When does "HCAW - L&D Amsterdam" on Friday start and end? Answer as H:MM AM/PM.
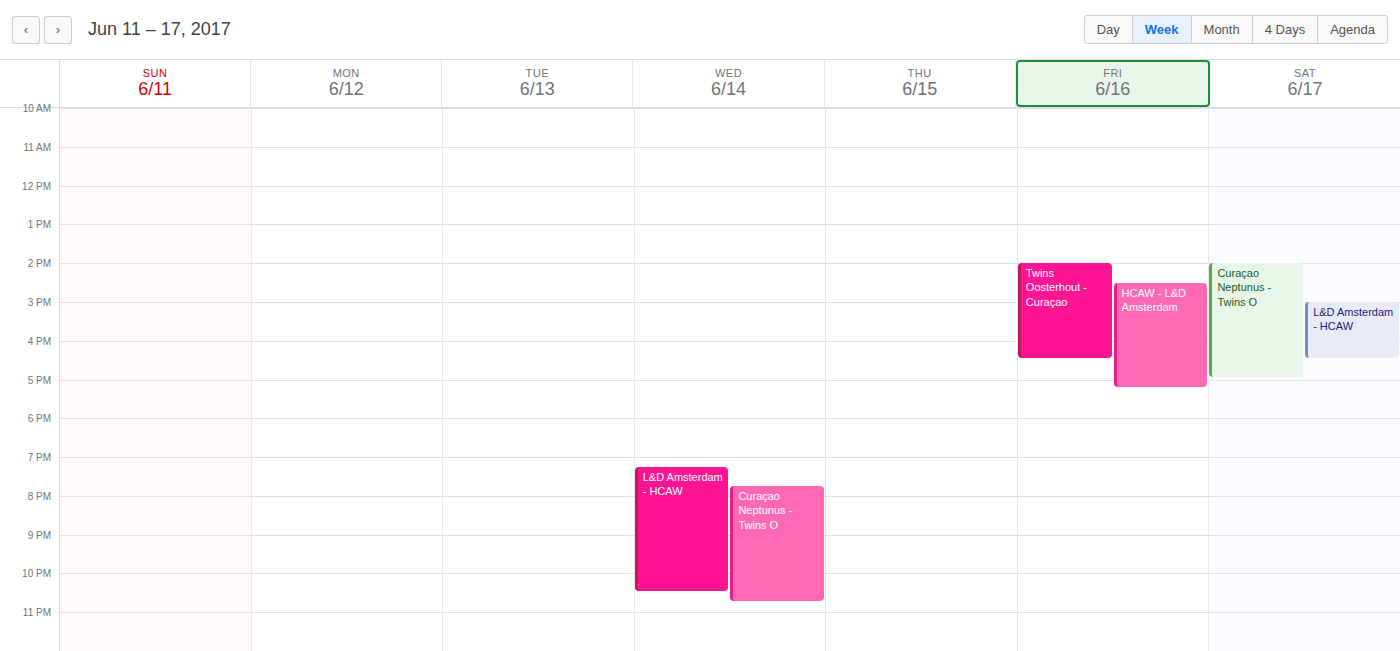
2:30 PM to 5:15 PM